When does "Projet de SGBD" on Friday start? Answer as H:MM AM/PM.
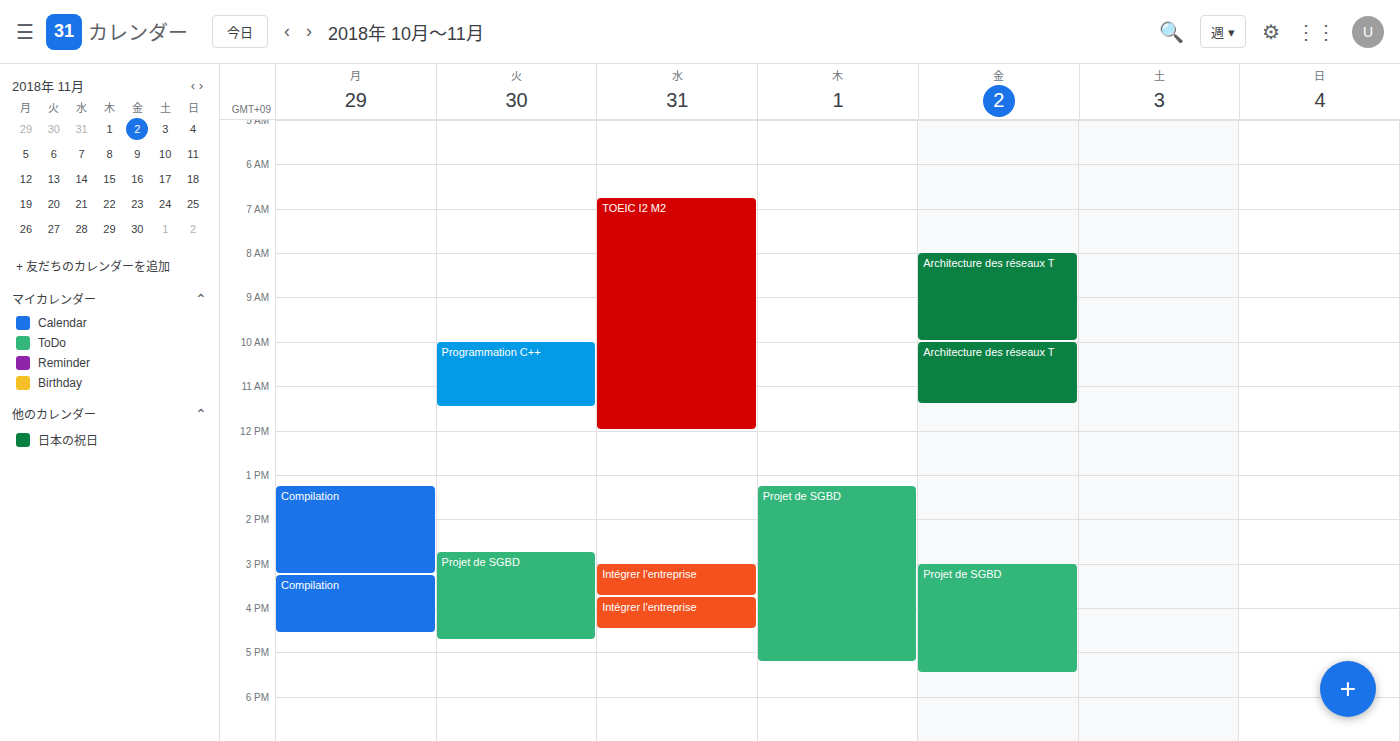
3:00 PM